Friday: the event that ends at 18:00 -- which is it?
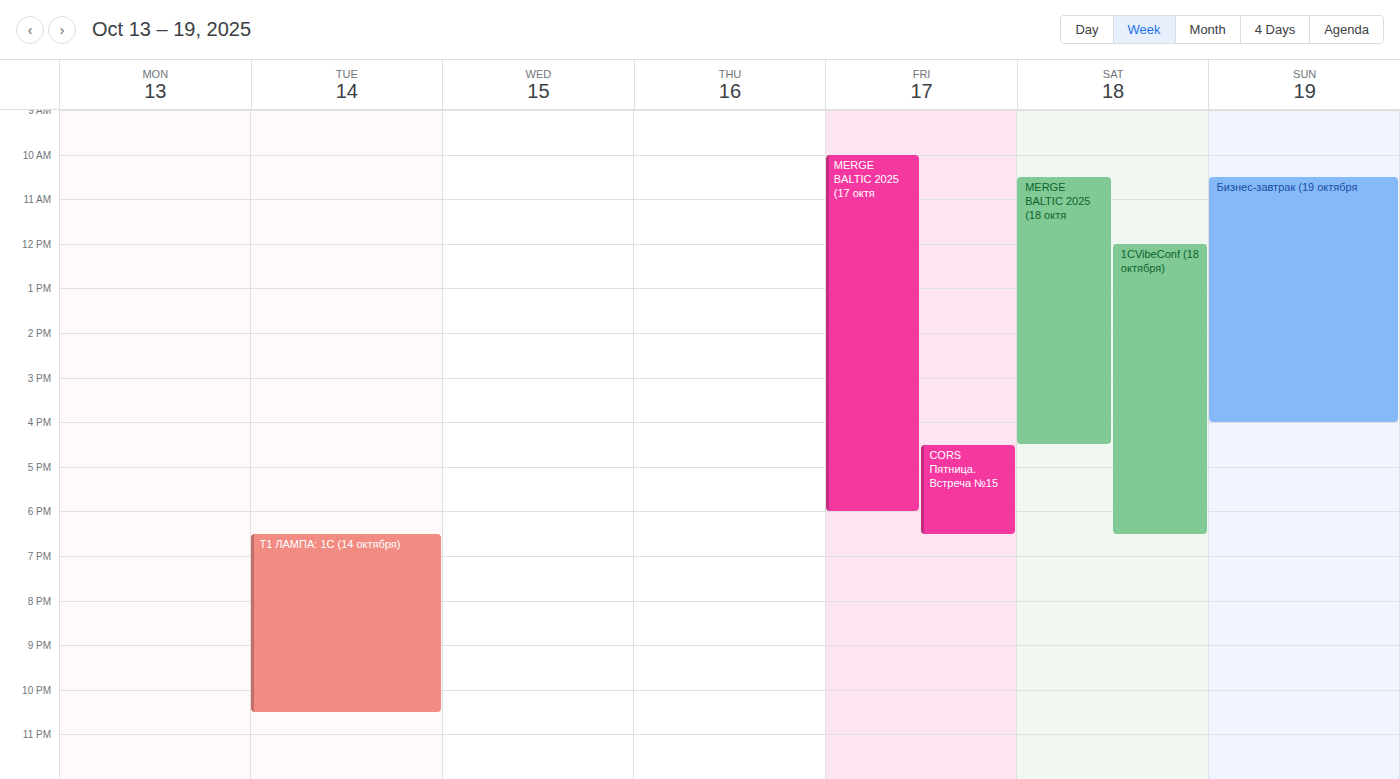
"MERGE BALTIC 2025 (17 октя"